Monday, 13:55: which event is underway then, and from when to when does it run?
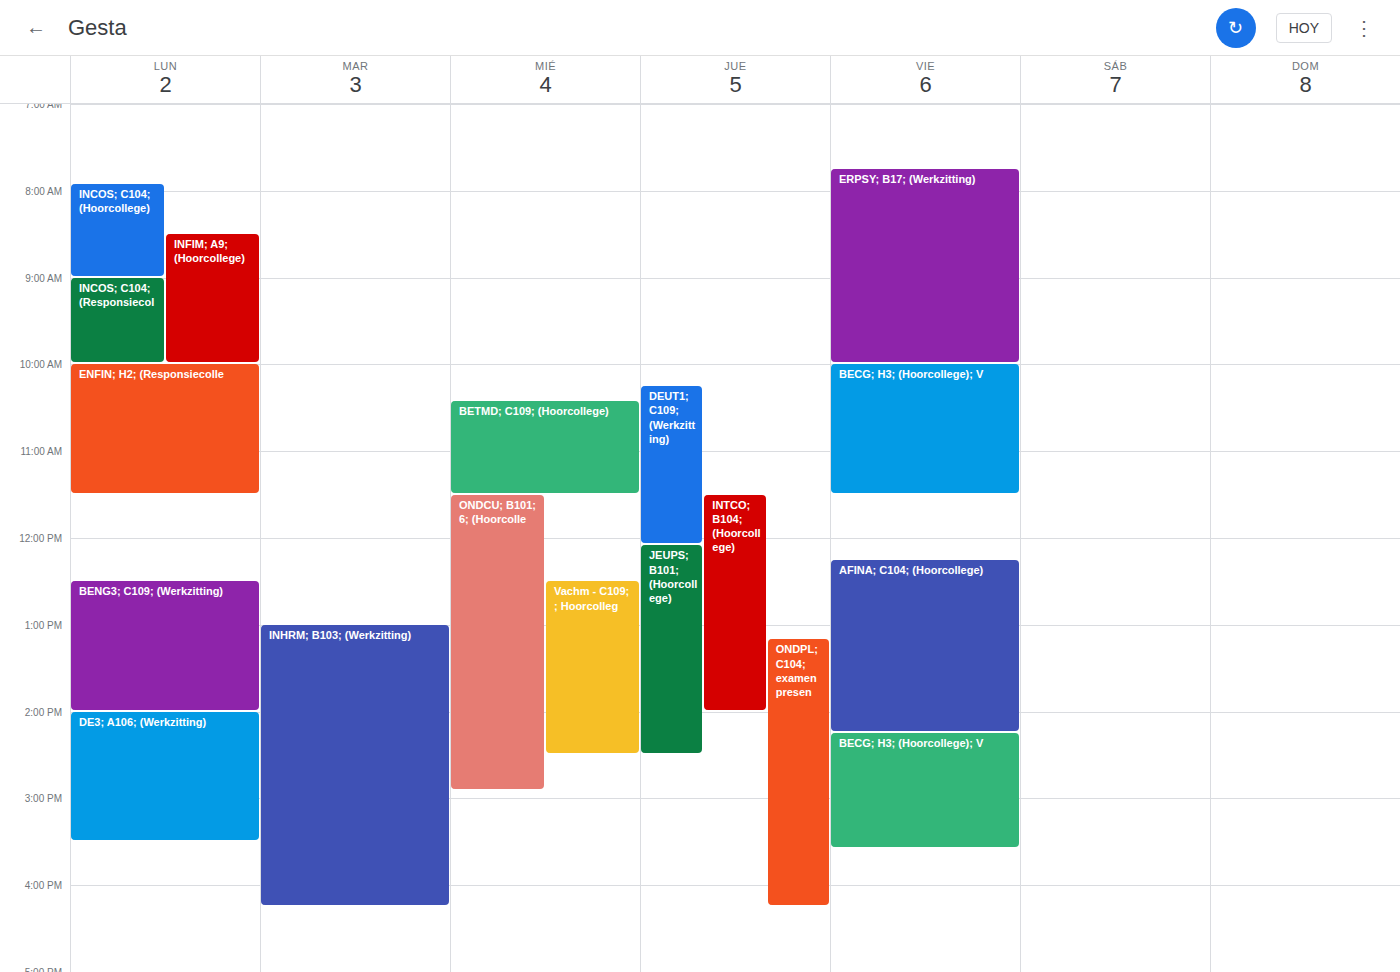
"BENG3; C109; (Werkzitting)", 12:30 to 14:00